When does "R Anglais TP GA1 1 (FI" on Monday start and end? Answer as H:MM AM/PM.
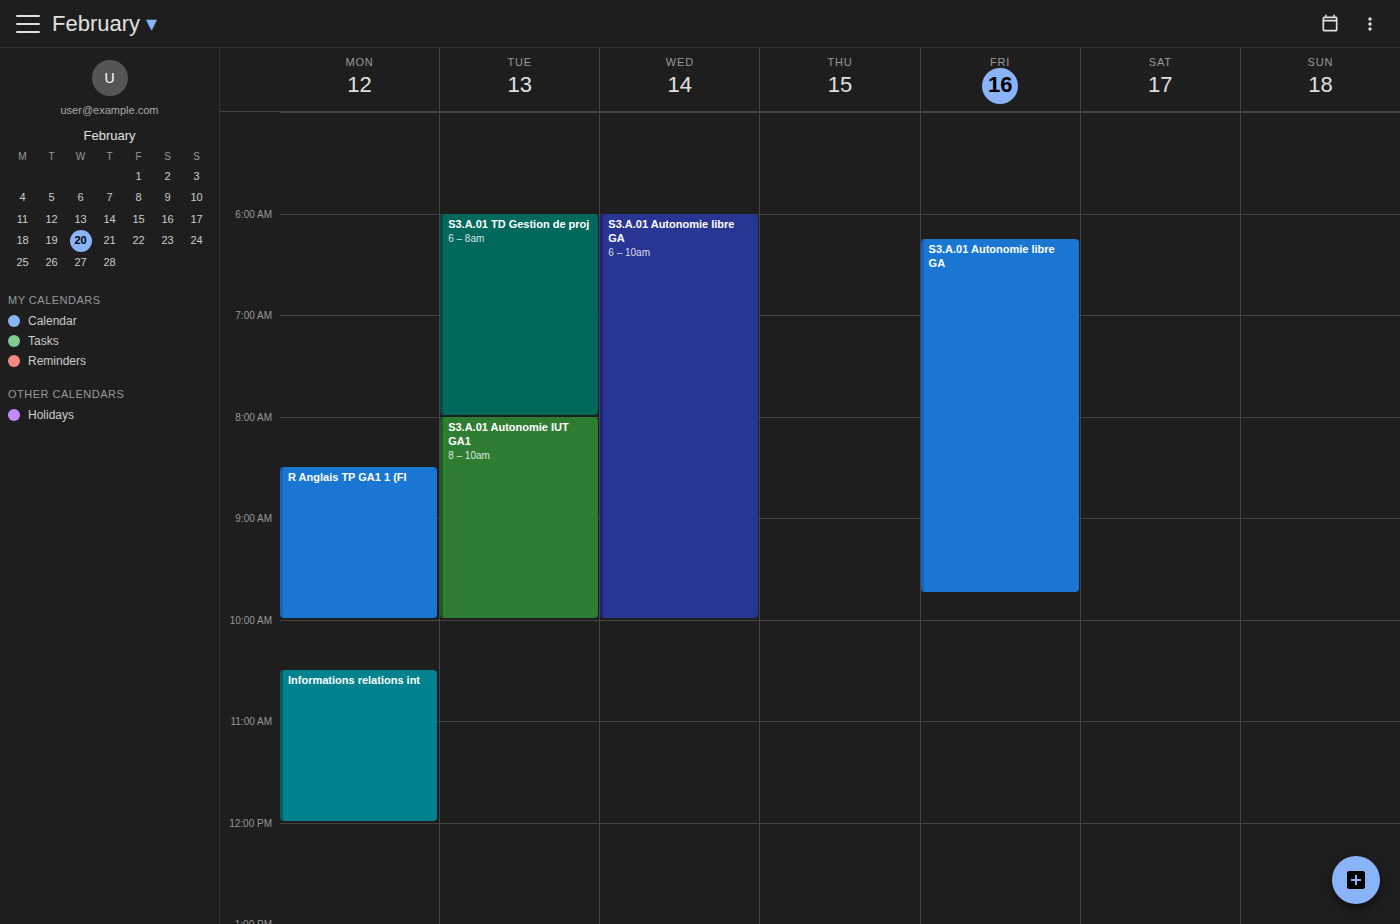
8:30 AM to 10:00 AM